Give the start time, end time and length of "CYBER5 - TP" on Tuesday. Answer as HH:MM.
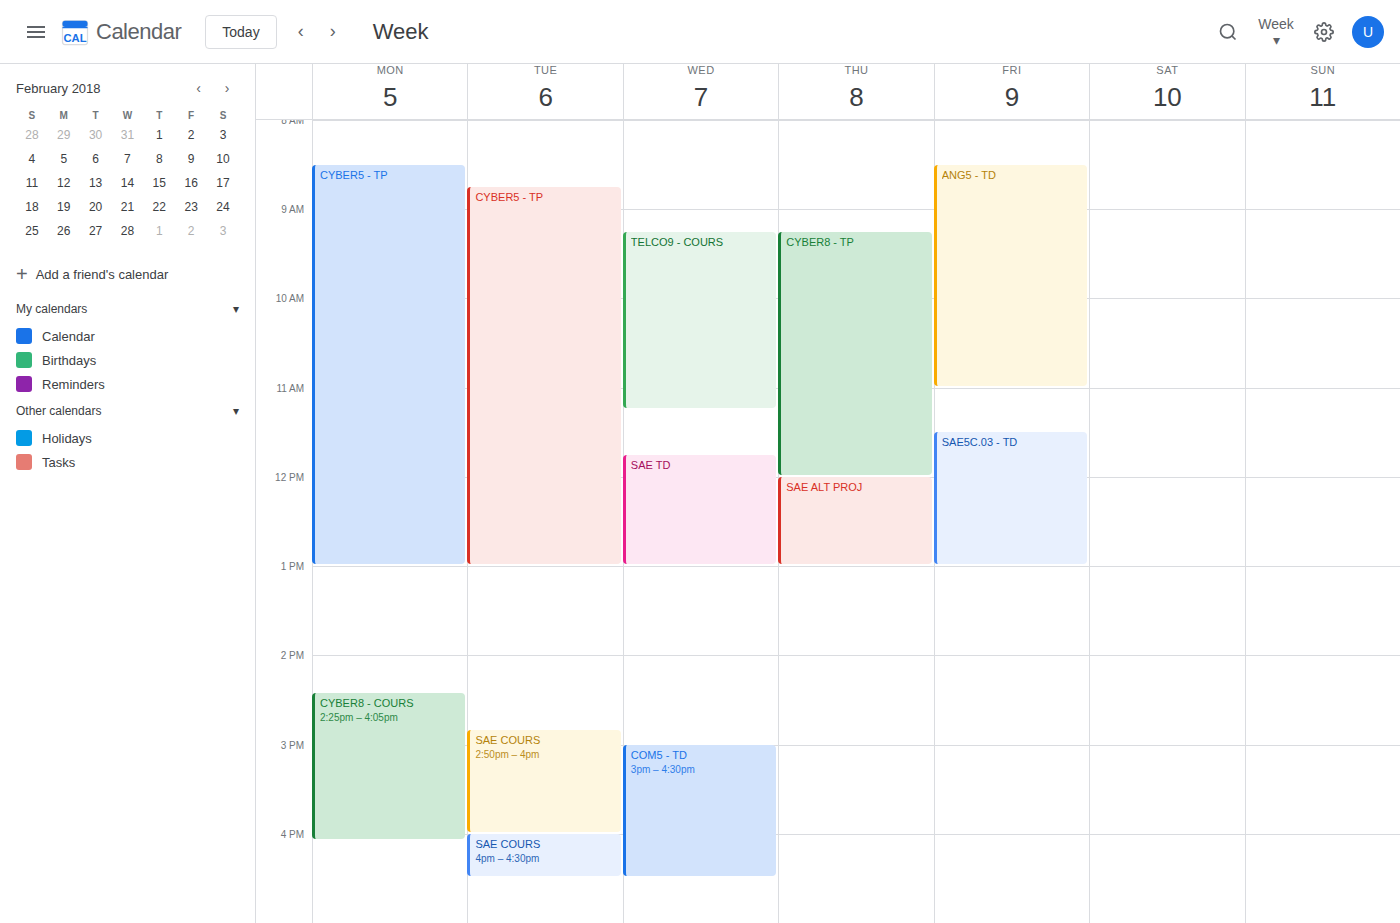
08:45 to 13:00, 4 hours 15 minutes